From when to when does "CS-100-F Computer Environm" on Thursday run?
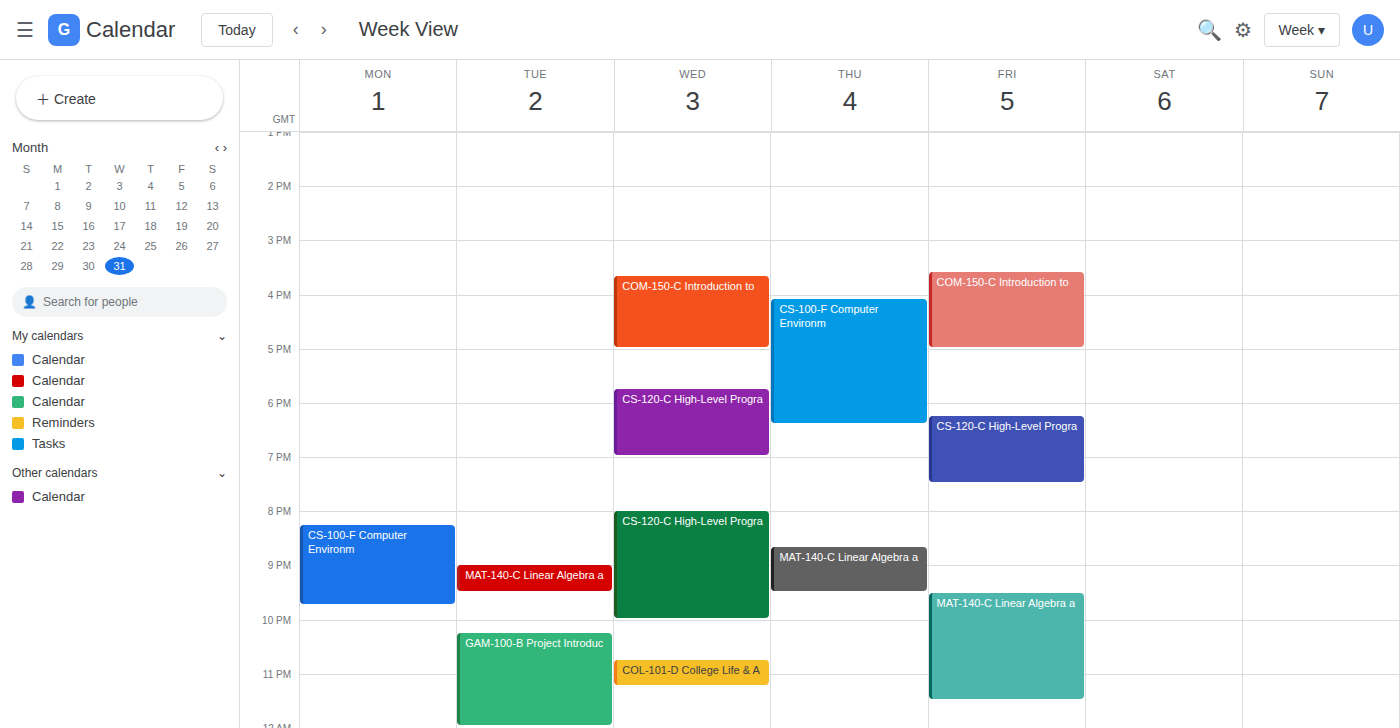
4:05 PM to 6:25 PM